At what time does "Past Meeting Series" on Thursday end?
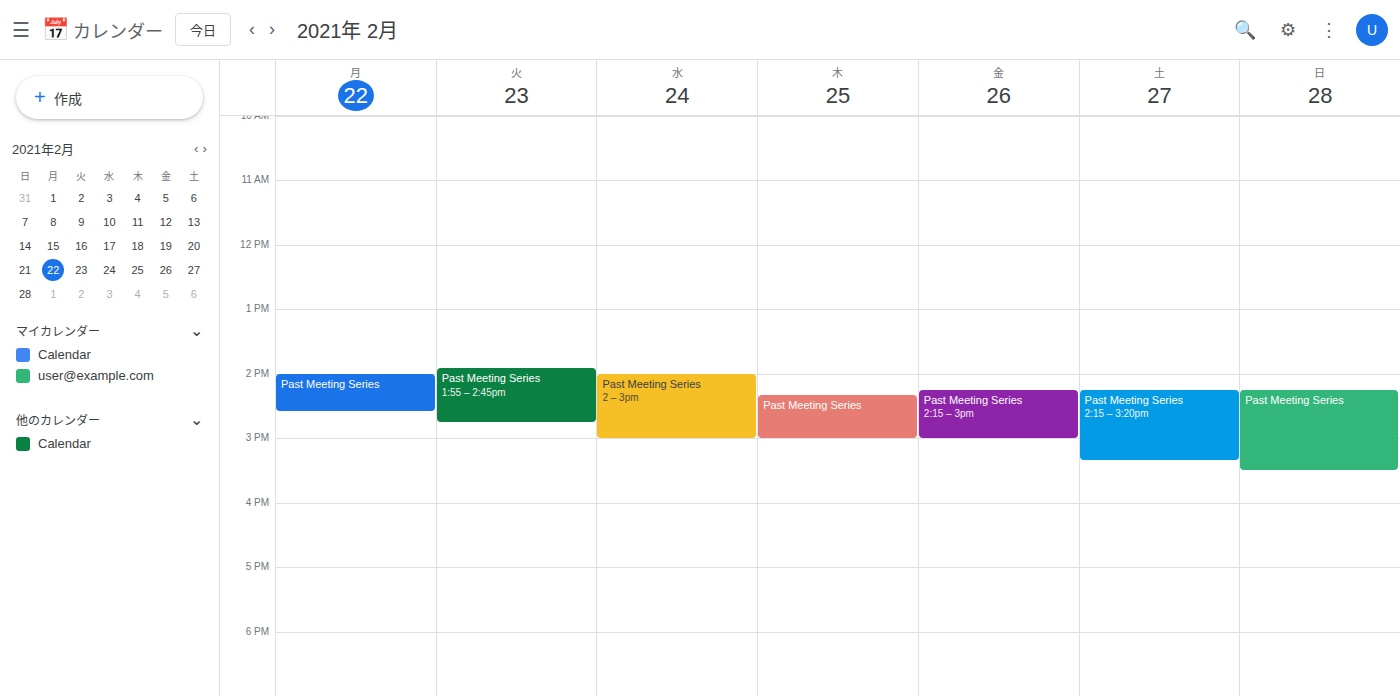
3:00 PM